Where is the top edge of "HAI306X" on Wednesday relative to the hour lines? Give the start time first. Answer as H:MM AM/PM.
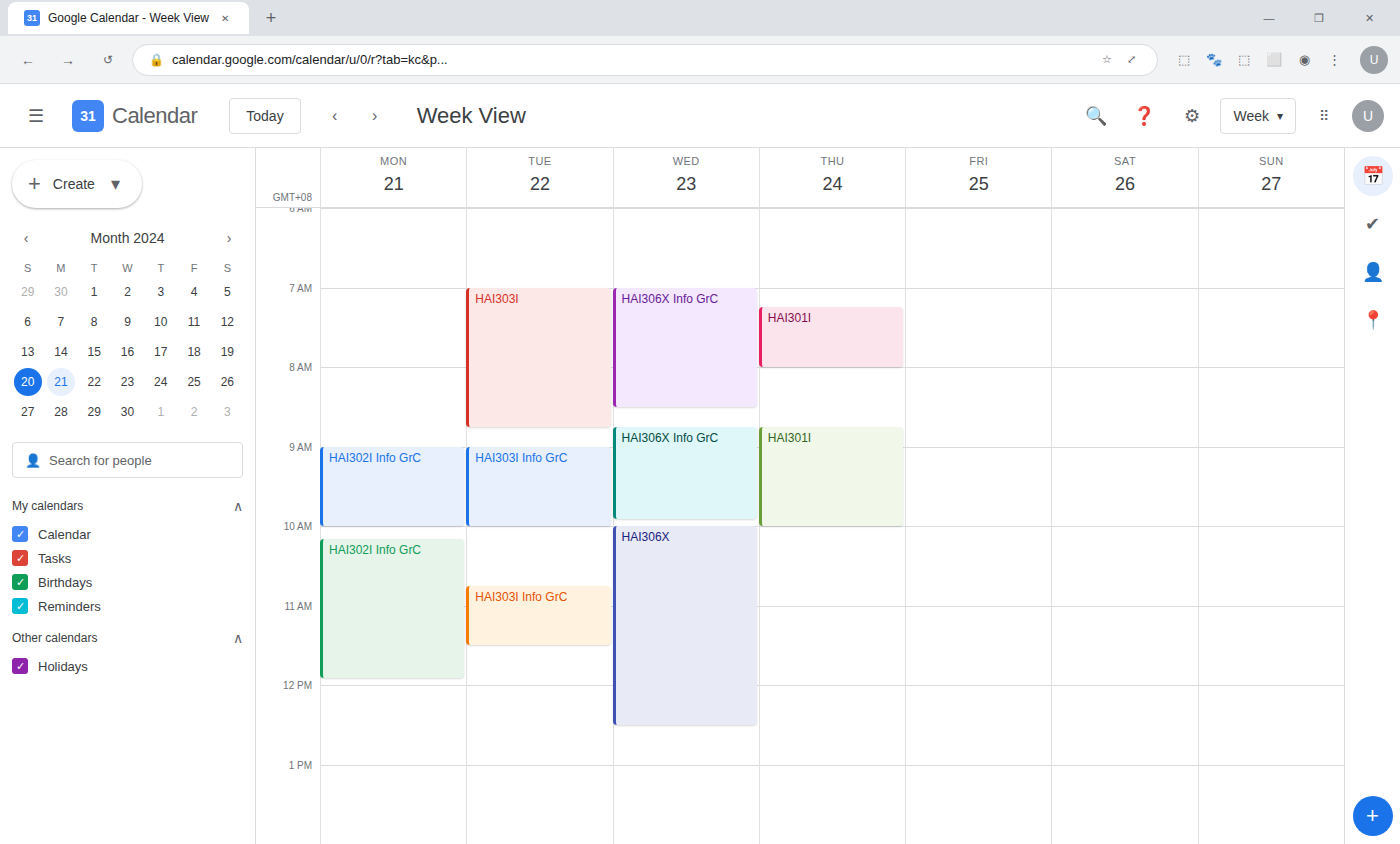
10:00 AM -- exactly on the 10 AM line.